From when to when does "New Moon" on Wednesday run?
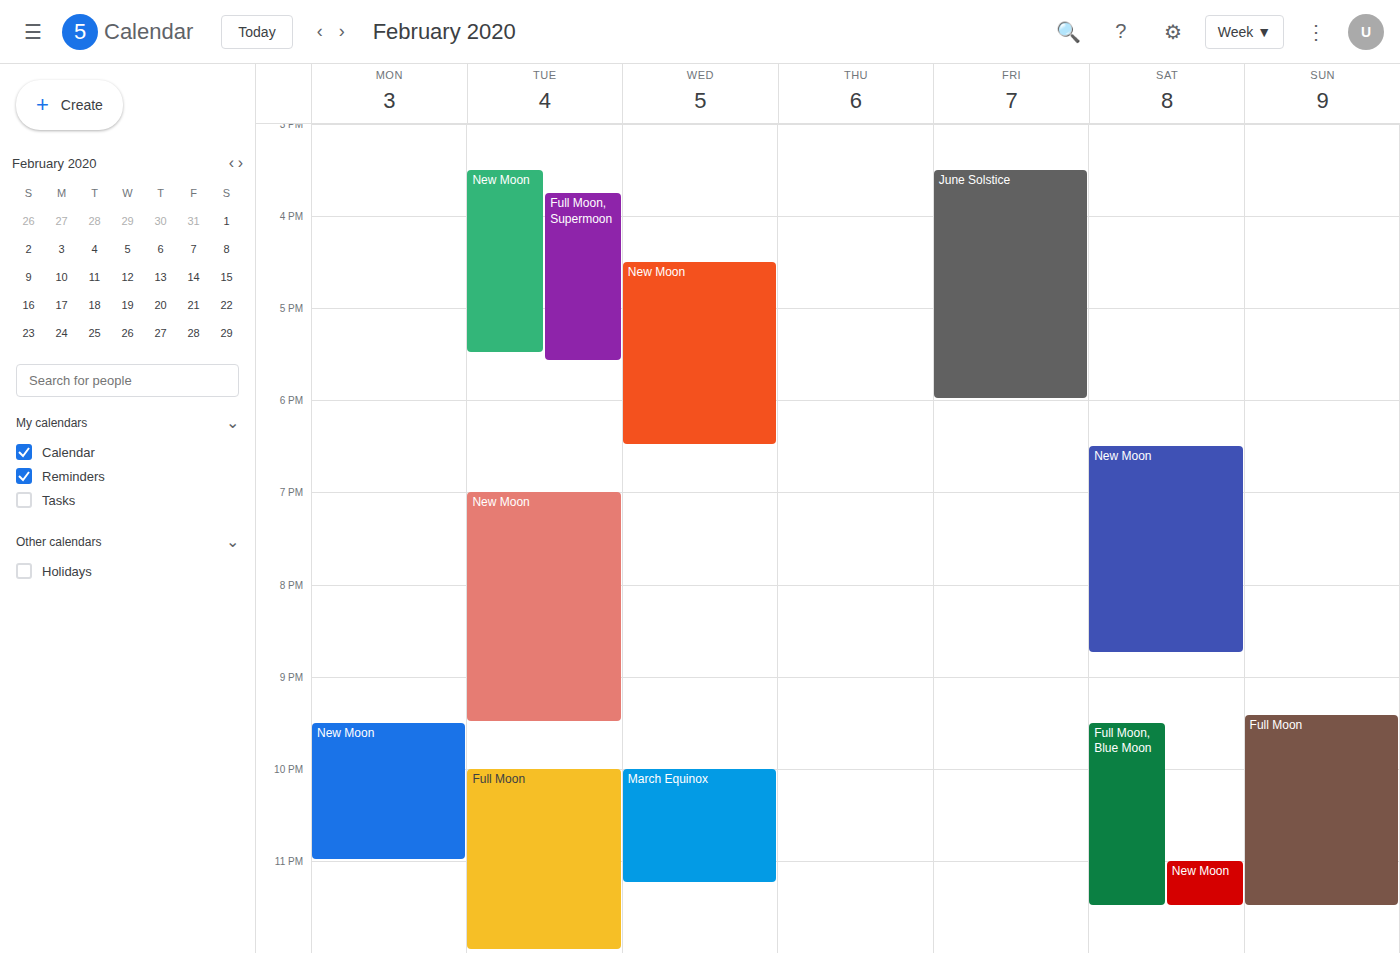
4:30 PM to 6:30 PM